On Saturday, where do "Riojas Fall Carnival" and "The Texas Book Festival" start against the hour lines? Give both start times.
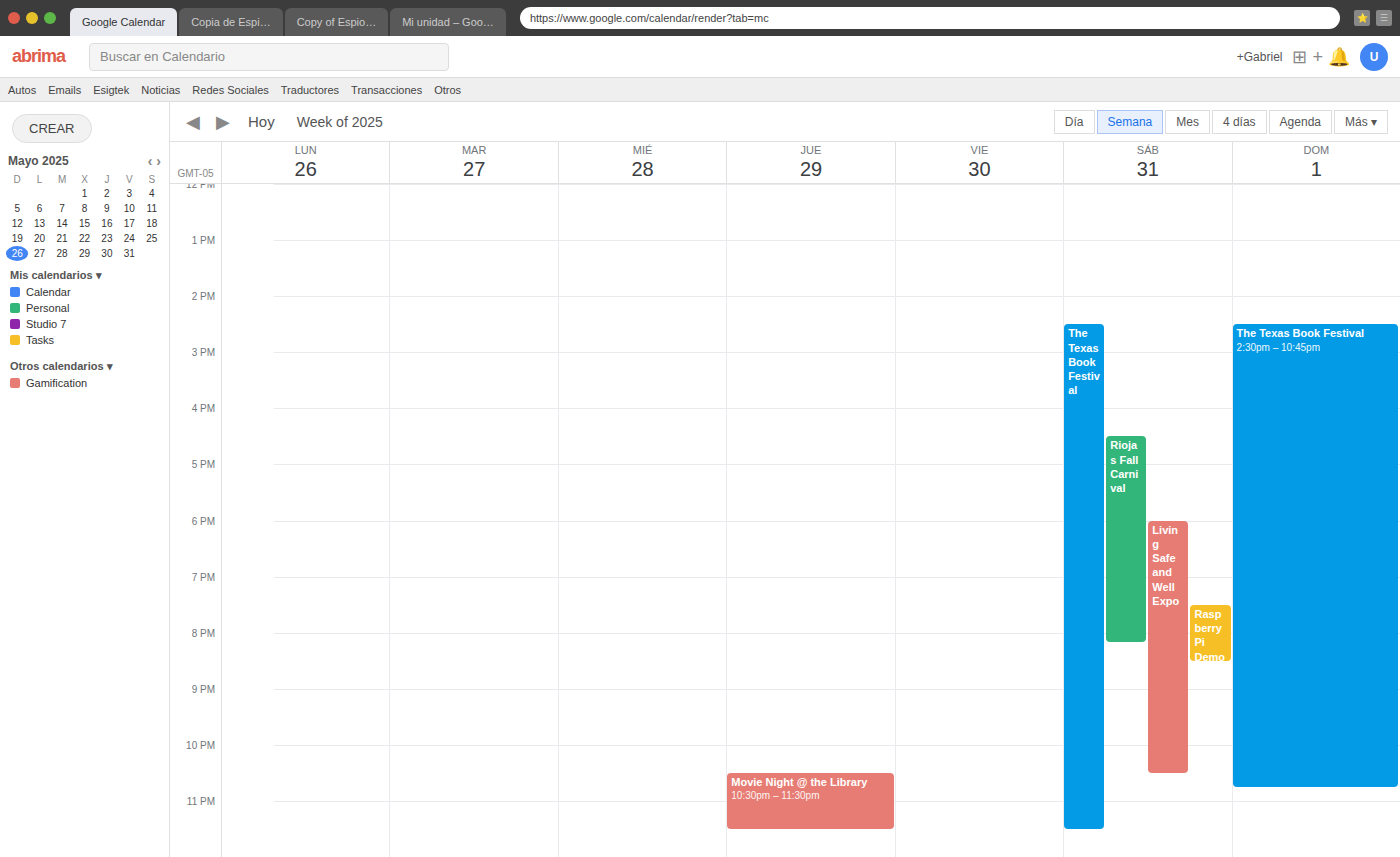
"Riojas Fall Carnival": 16:30, halfway between the 16:00 and 17:00 lines. "The Texas Book Festival": 14:30, halfway between the 14:00 and 15:00 lines.